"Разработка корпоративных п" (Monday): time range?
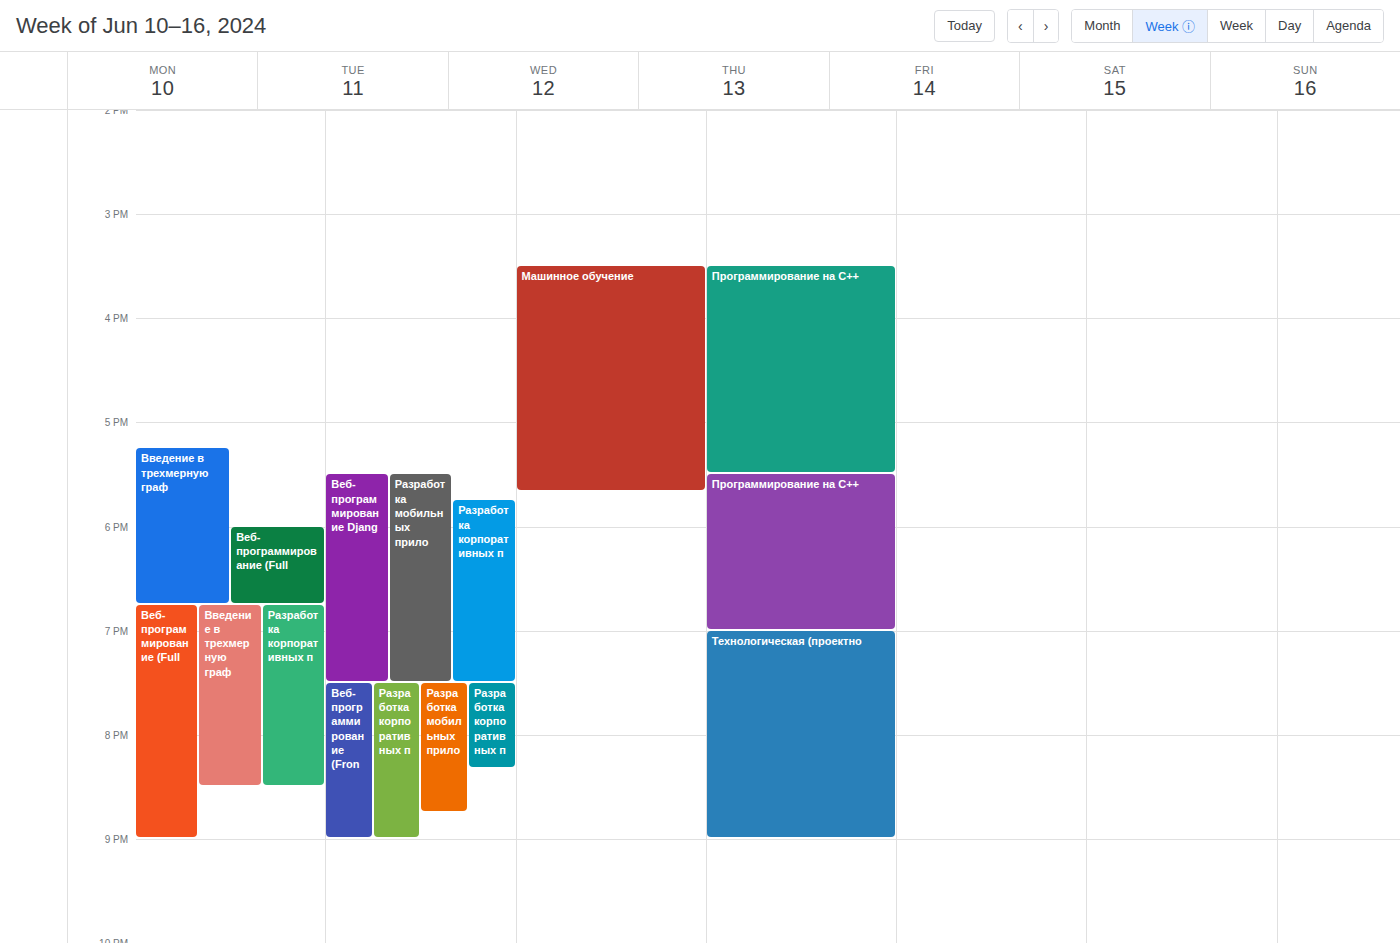
6:45 PM to 8:30 PM